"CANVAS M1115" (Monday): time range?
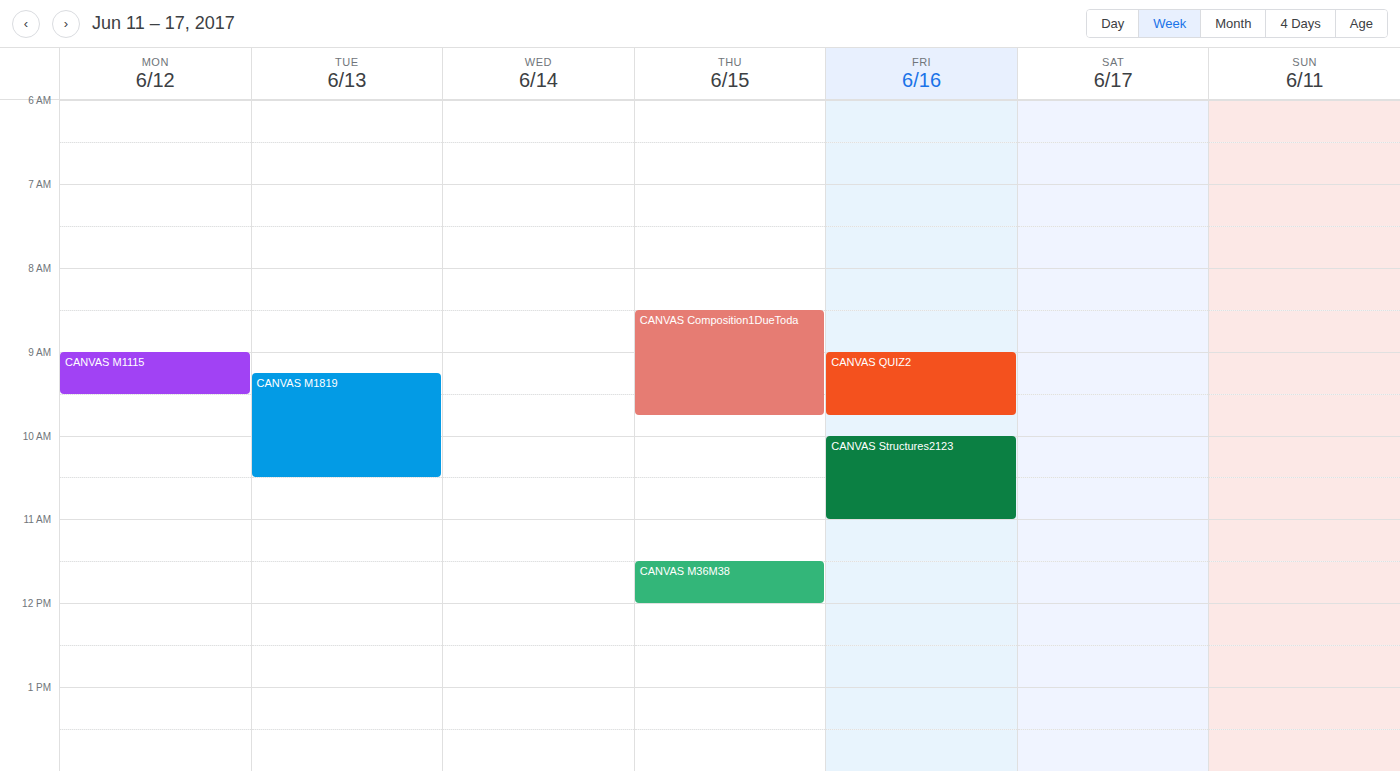
09:00 to 09:30